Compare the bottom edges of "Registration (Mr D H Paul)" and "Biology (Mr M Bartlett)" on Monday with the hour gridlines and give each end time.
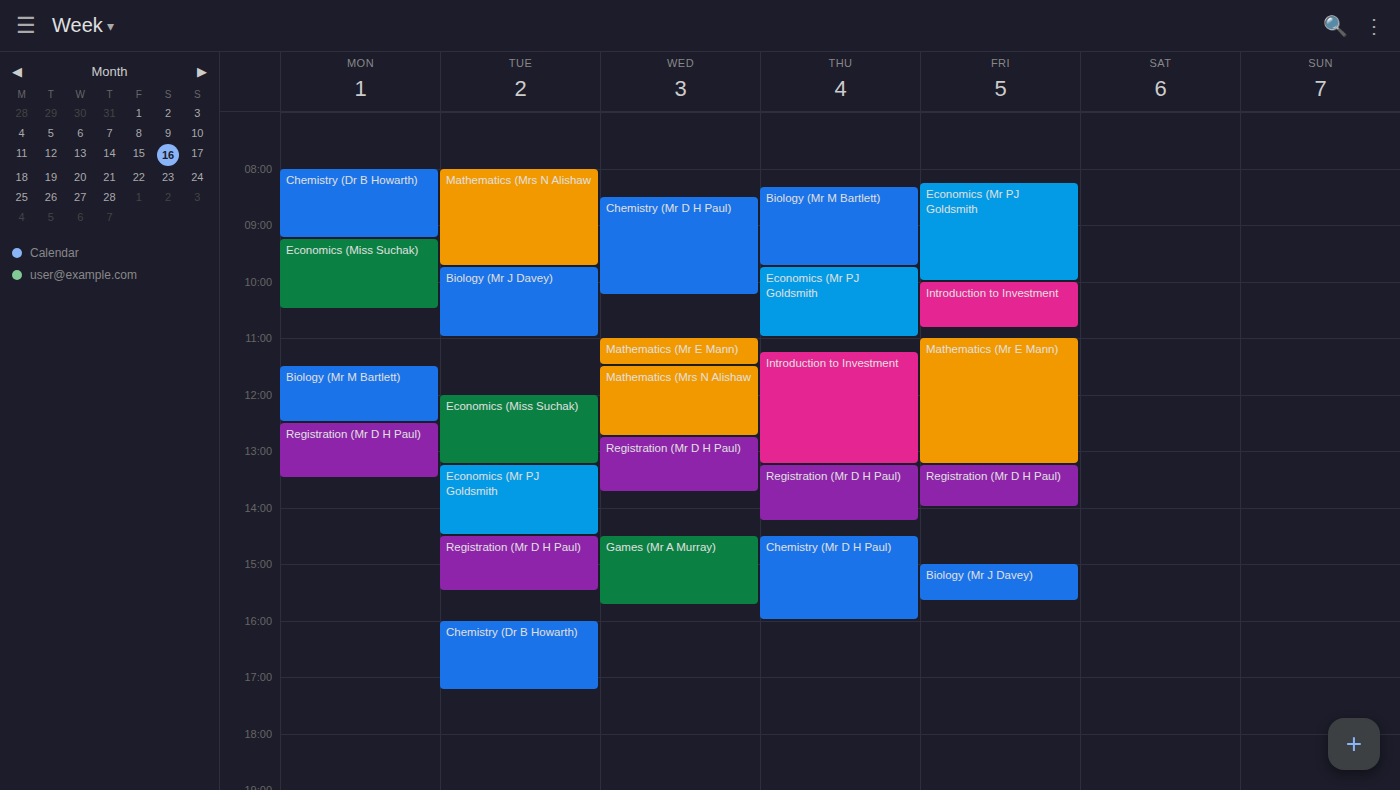
"Registration (Mr D H Paul)": 1:30 PM, halfway between the 1 PM and 2 PM lines. "Biology (Mr M Bartlett)": 12:30 PM, halfway between the 12 PM and 1 PM lines.